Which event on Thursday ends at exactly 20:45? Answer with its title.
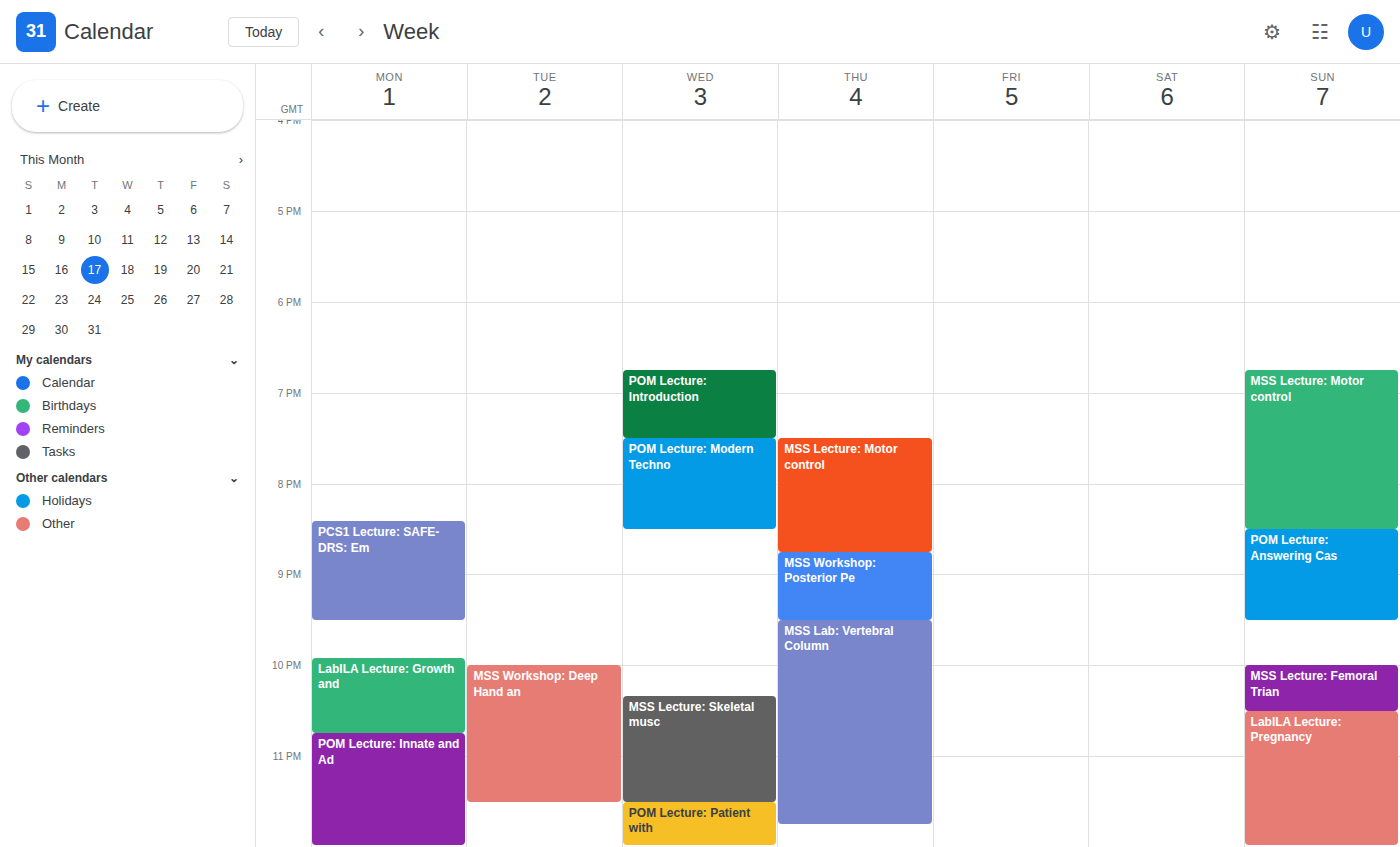
"MSS Lecture: Motor control"